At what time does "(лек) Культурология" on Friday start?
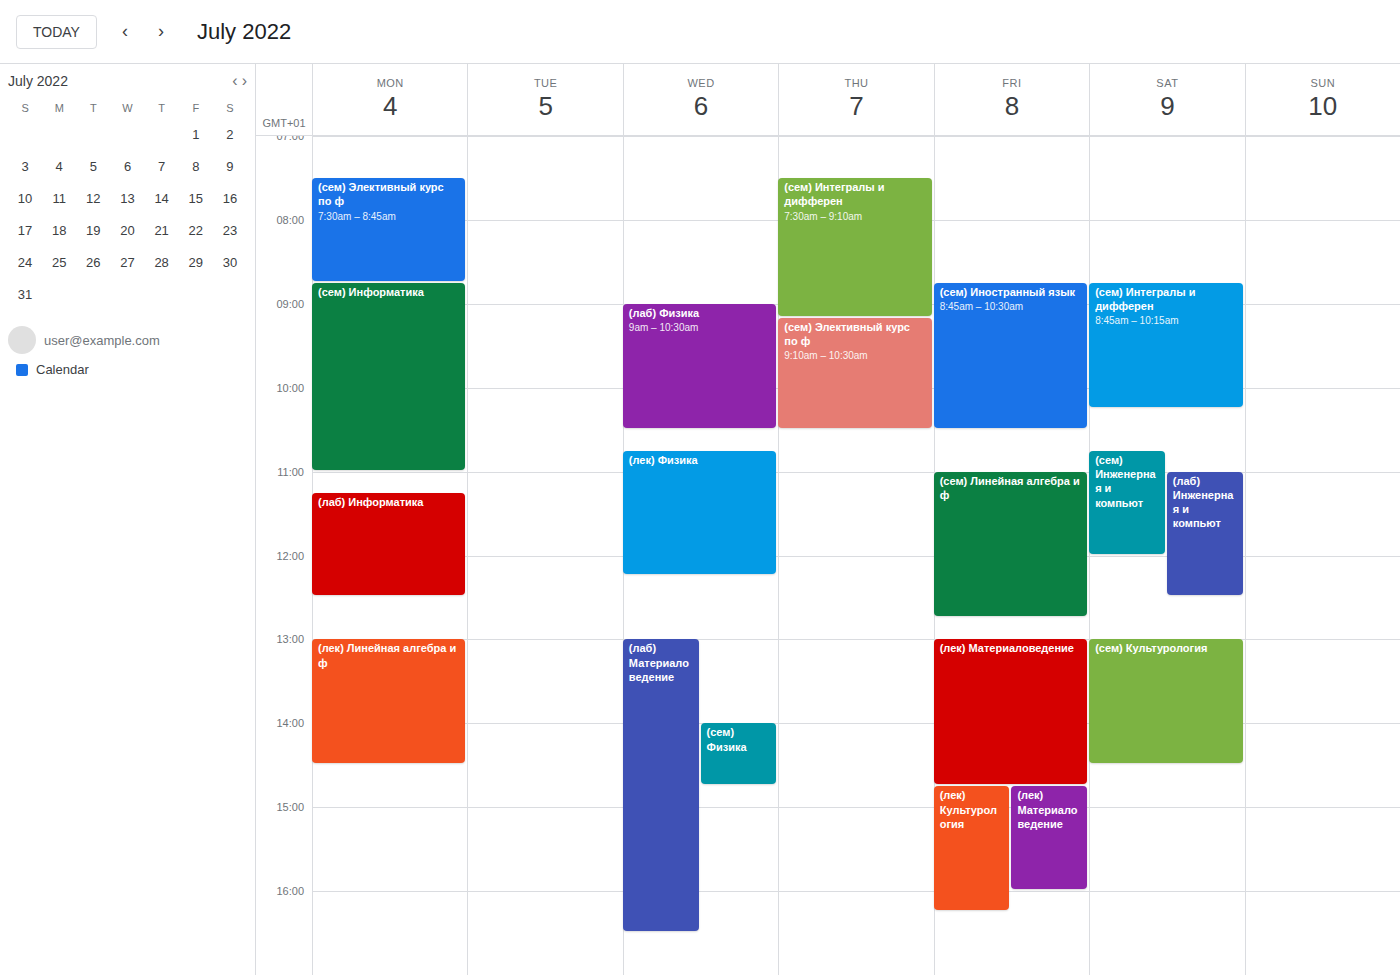
14:45